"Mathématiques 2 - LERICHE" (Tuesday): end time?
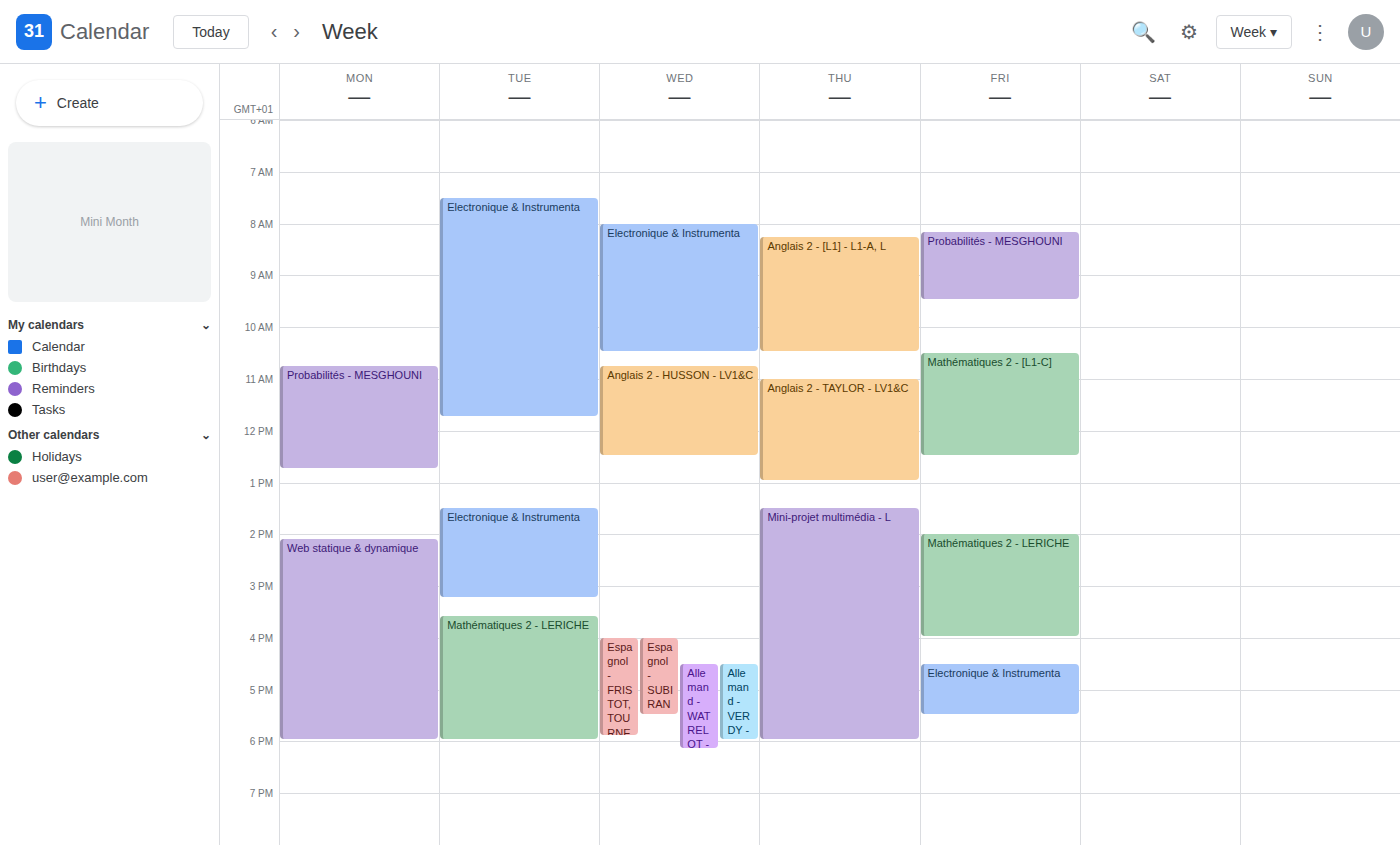
6:00 PM